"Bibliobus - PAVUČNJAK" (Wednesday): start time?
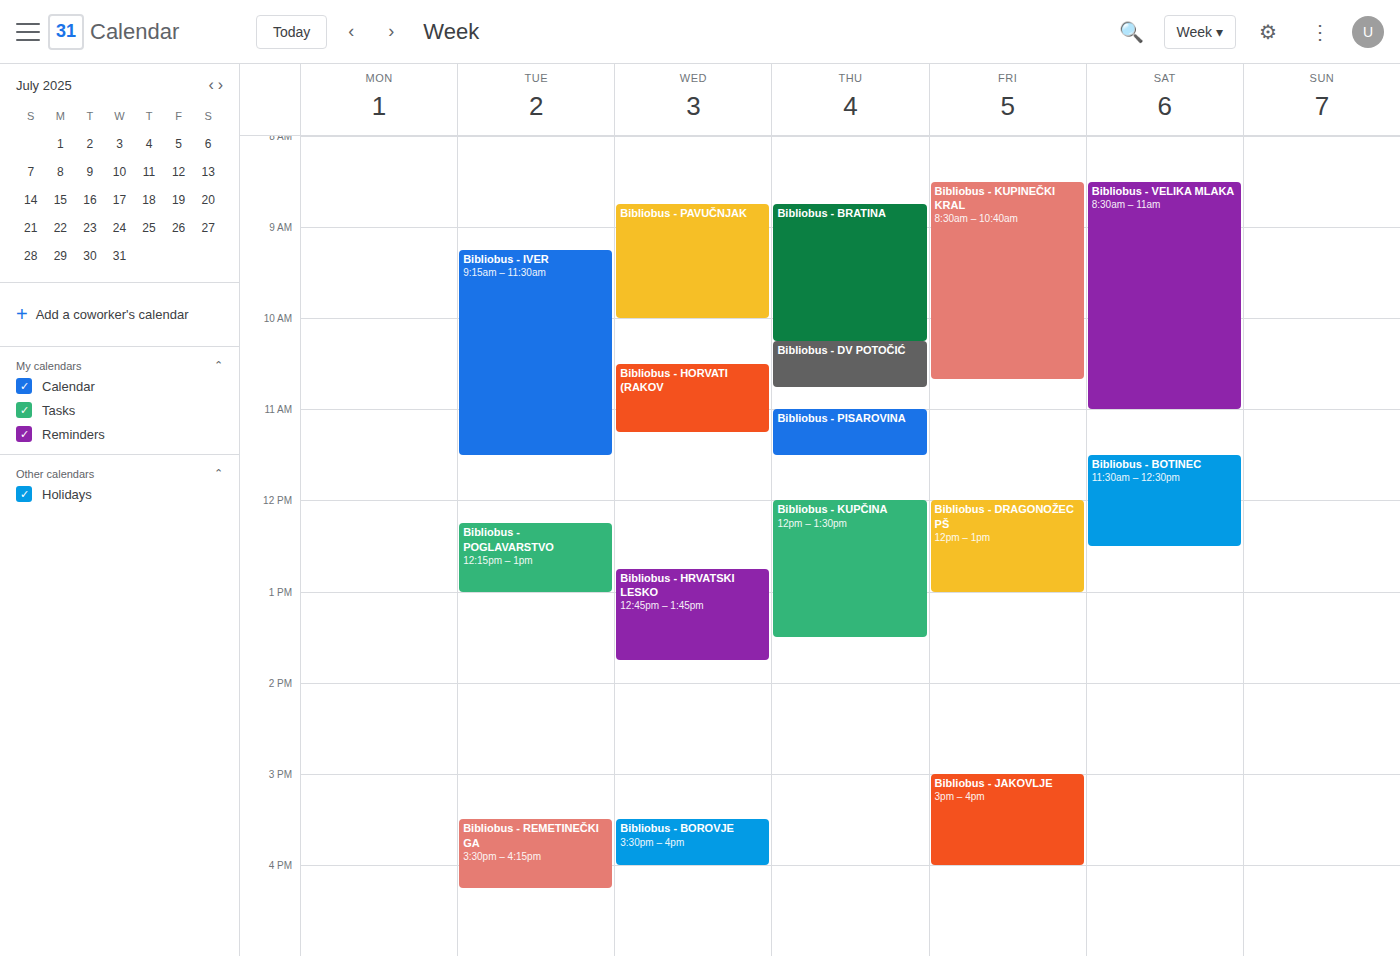
8:45 AM